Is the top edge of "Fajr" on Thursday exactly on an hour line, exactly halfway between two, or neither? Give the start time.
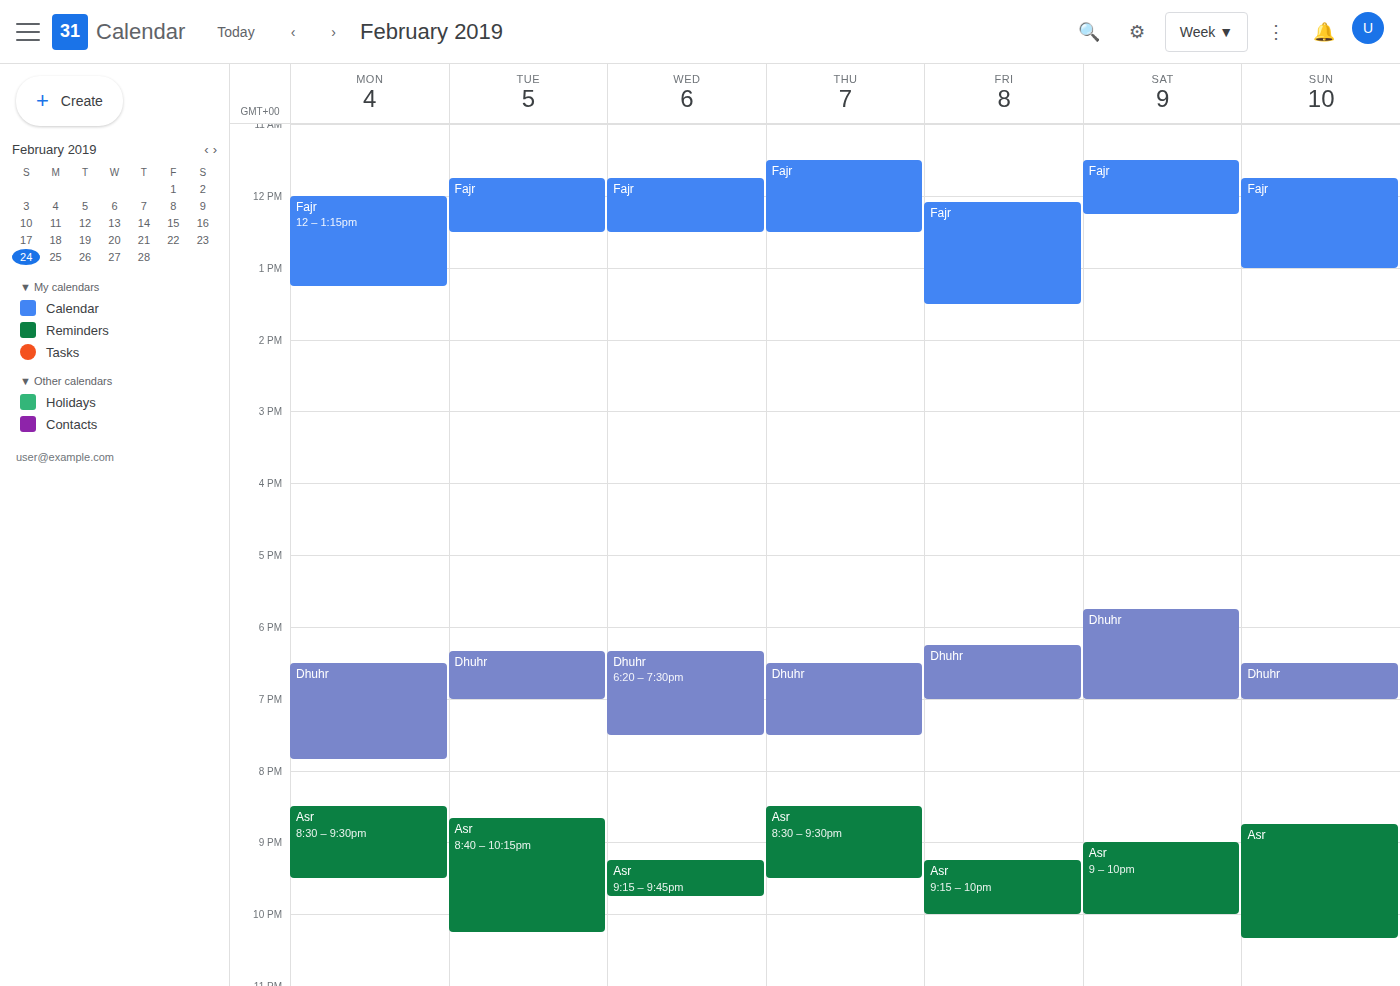
11:30 -- halfway between the 11:00 and 12:00 lines.